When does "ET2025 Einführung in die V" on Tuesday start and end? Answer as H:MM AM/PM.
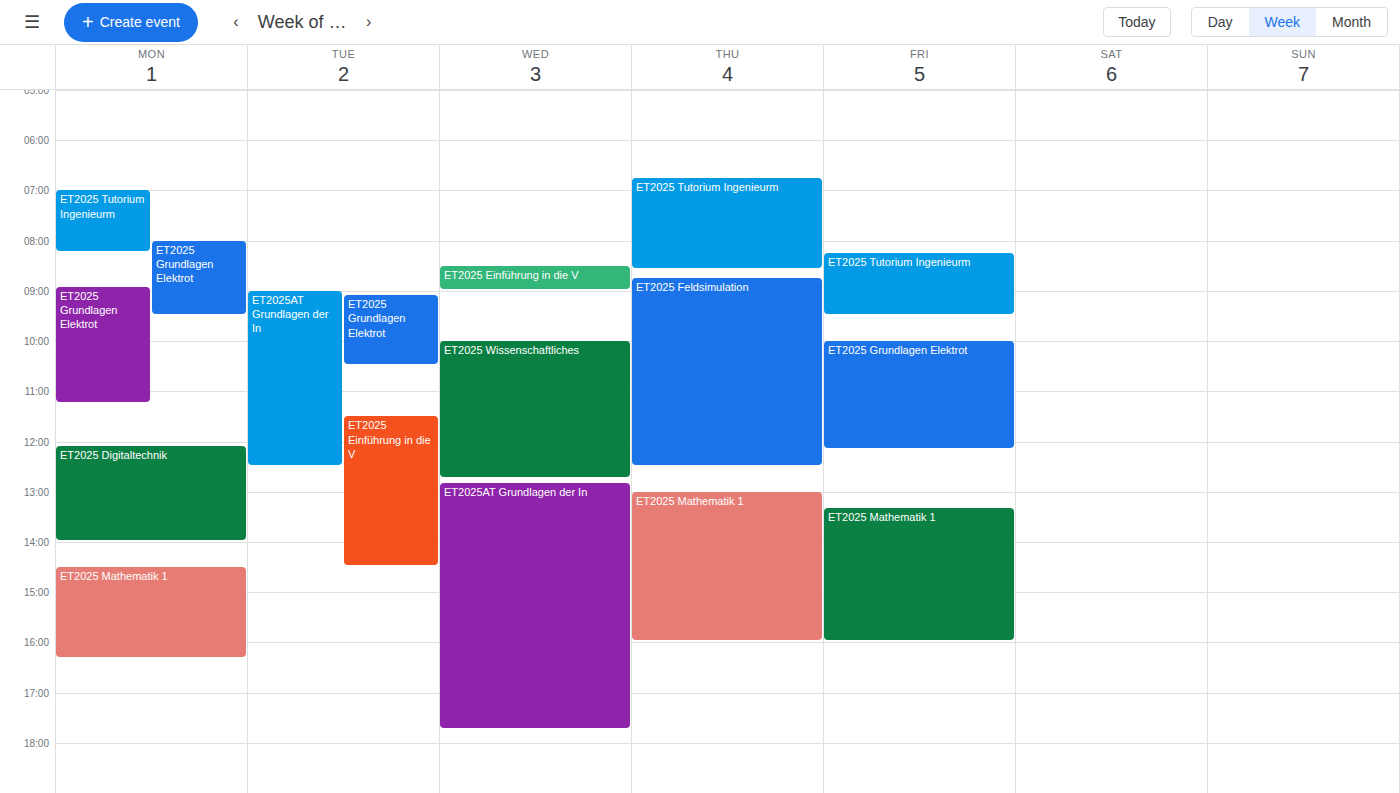
11:30 AM to 2:30 PM